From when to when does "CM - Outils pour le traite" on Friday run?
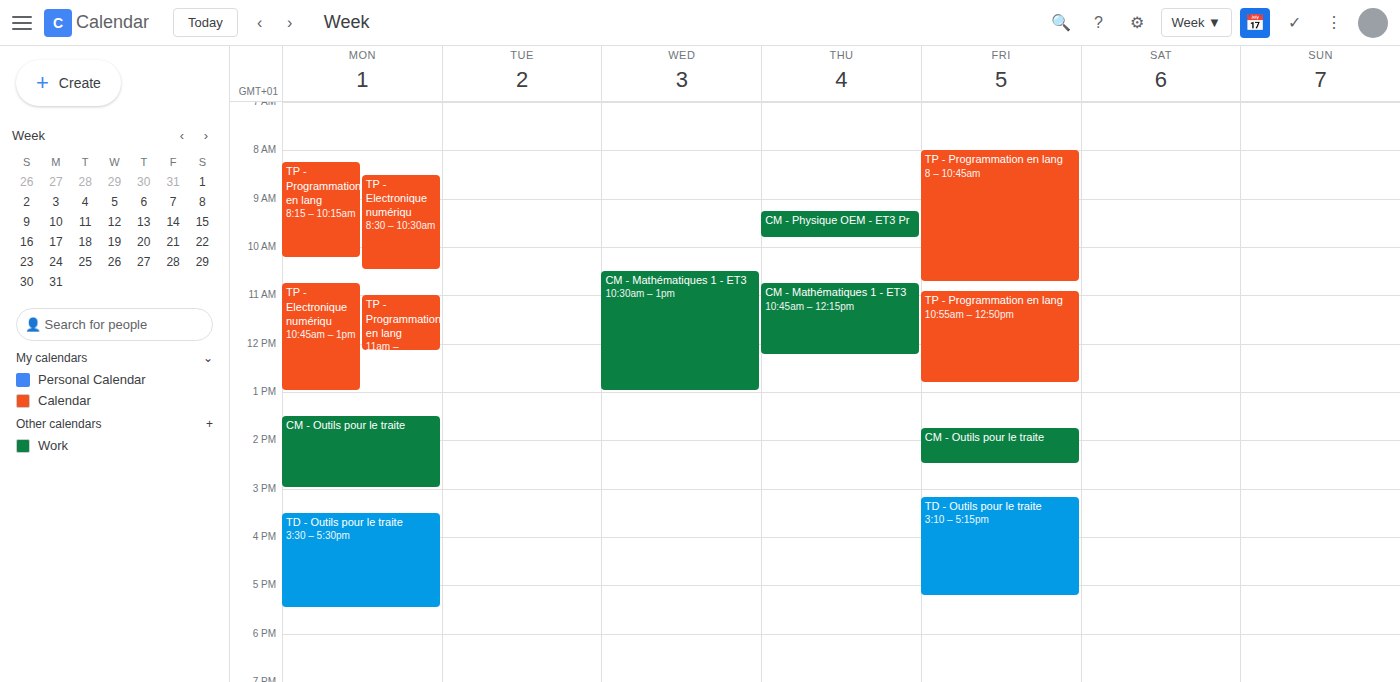
1:45 PM to 2:30 PM